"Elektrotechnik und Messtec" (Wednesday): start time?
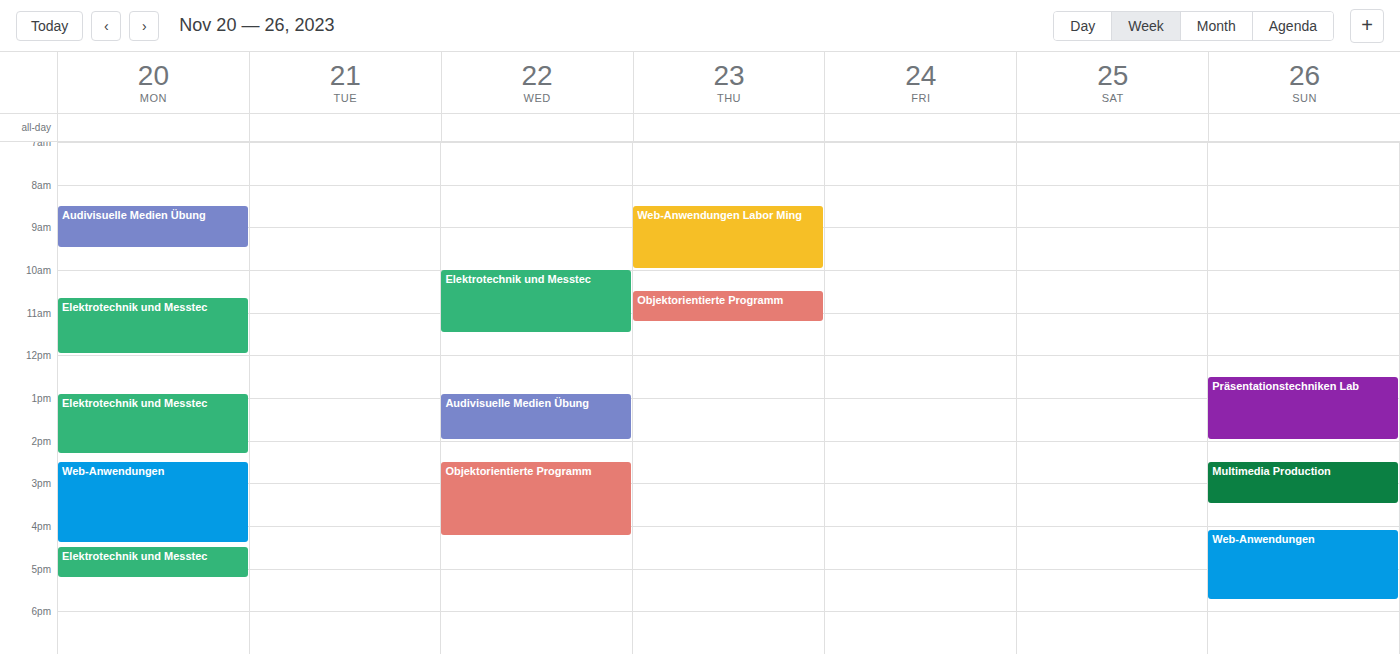
10:00 AM